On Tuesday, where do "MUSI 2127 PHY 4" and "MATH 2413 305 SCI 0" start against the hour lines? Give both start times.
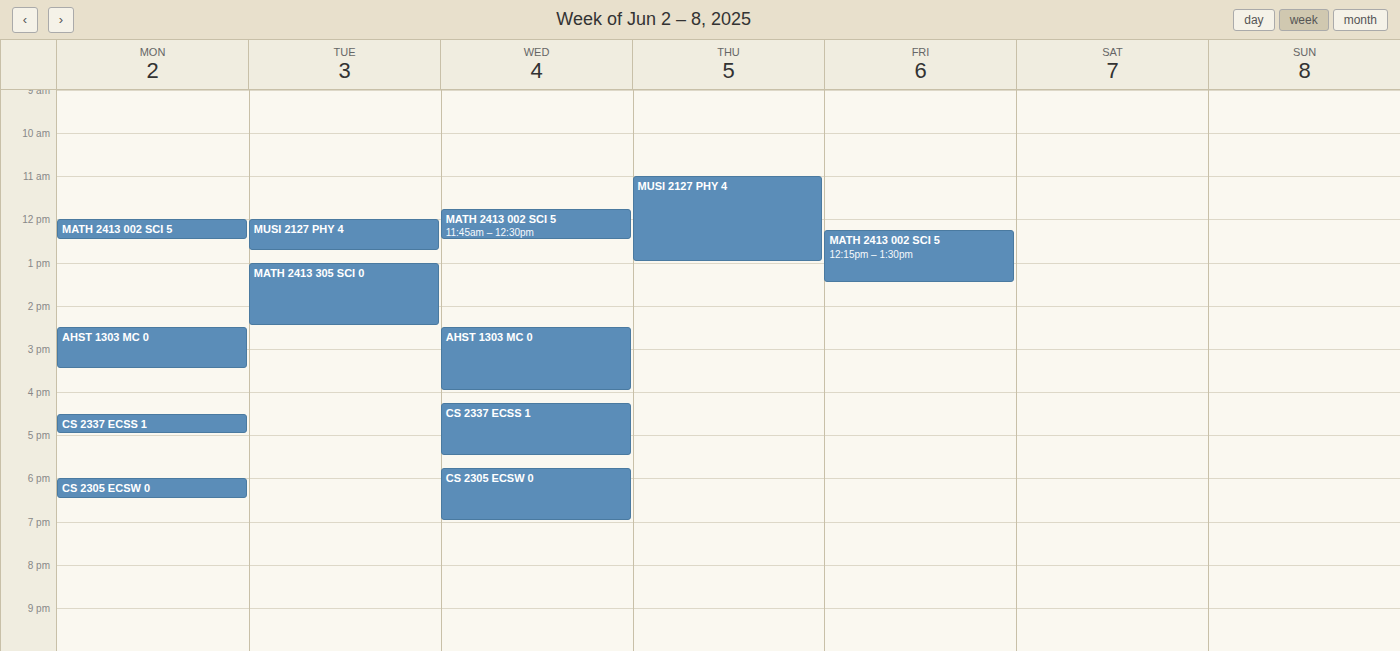
"MUSI 2127 PHY 4": 12:00 PM, exactly on the 12 PM line. "MATH 2413 305 SCI 0": 1:00 PM, exactly on the 1 PM line.